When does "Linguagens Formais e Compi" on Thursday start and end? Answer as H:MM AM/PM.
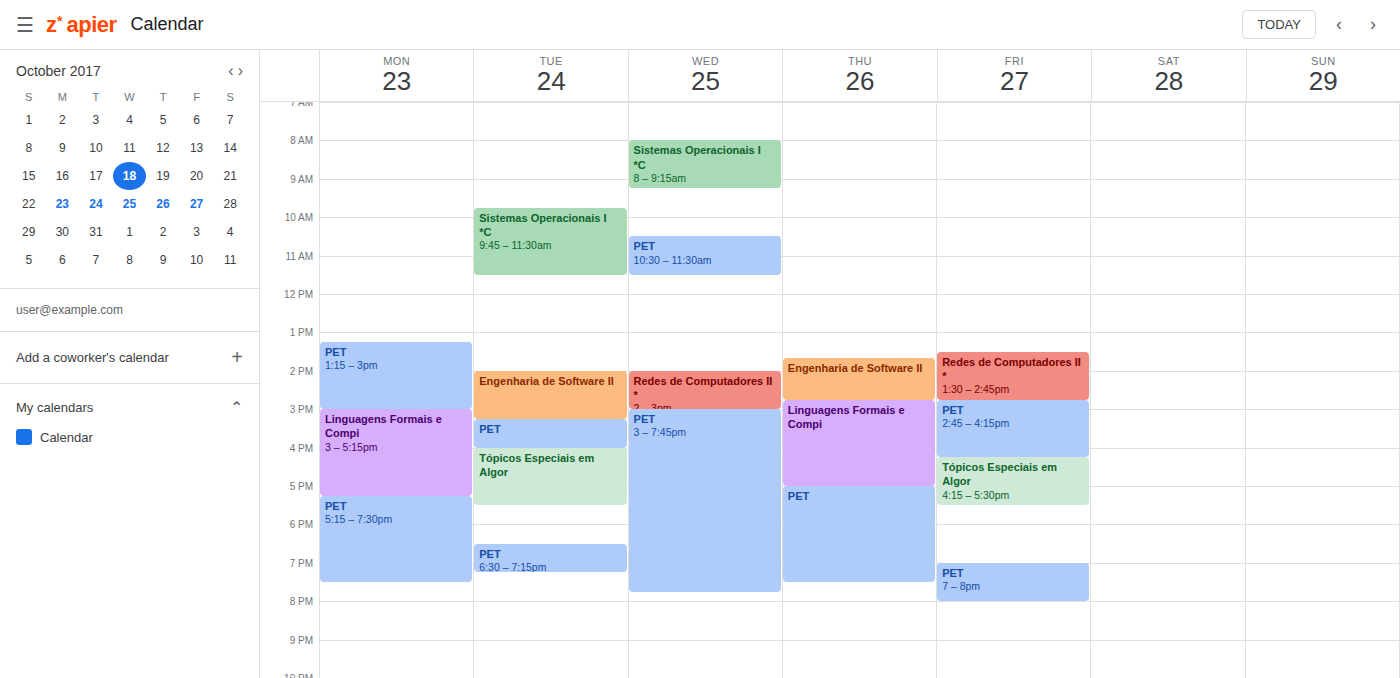
2:45 PM to 5:00 PM